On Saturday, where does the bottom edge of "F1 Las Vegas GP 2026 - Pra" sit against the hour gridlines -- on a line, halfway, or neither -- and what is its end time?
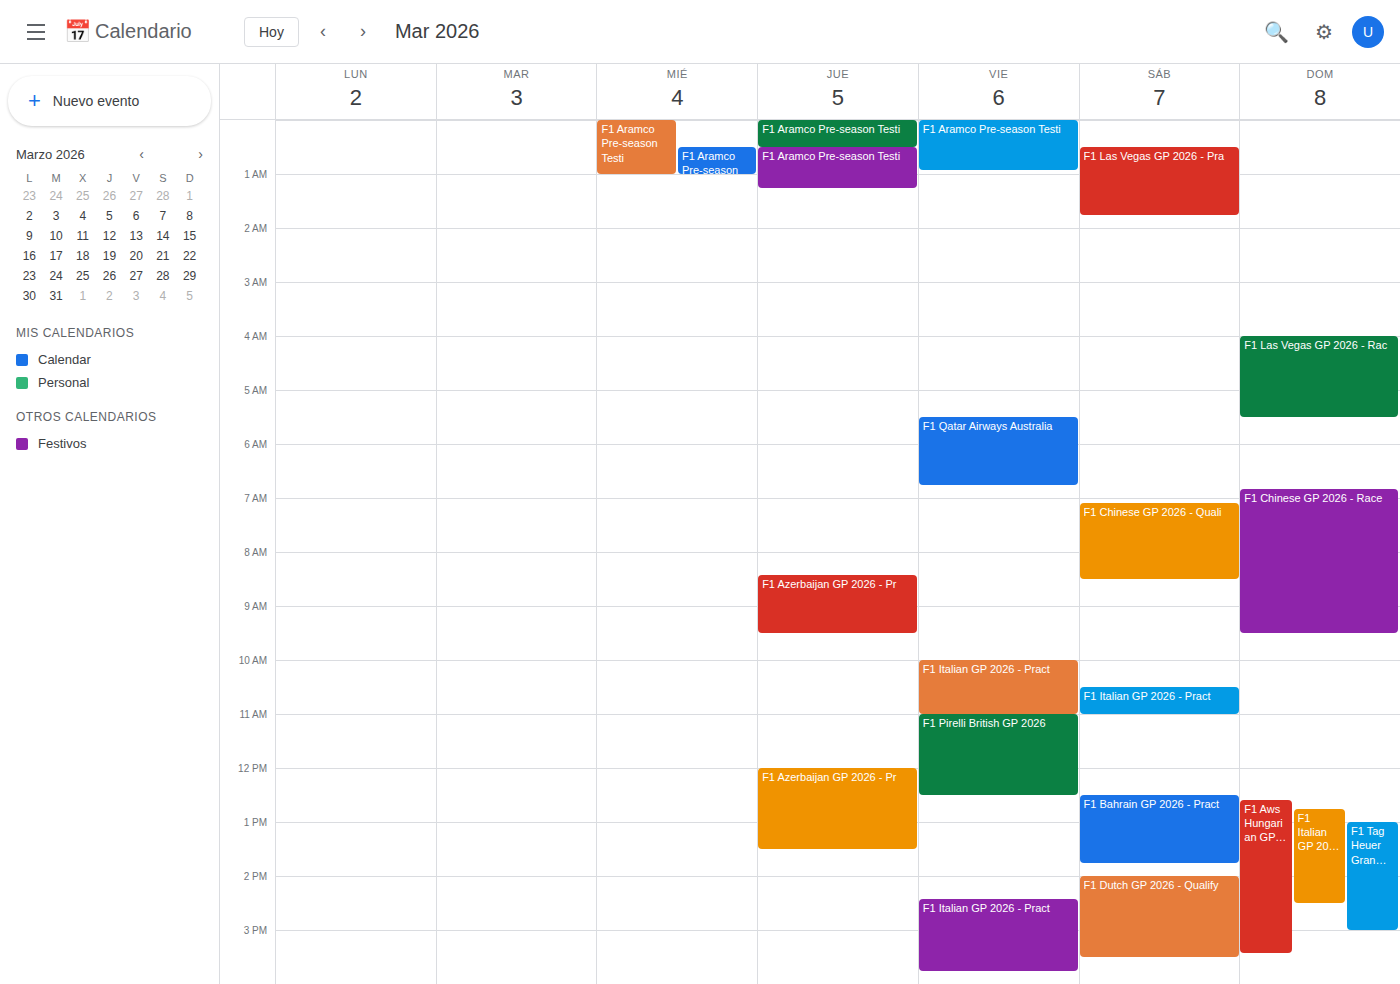
1:45 AM -- neither: three quarters of the way from the 1 AM line to the 2 AM line.